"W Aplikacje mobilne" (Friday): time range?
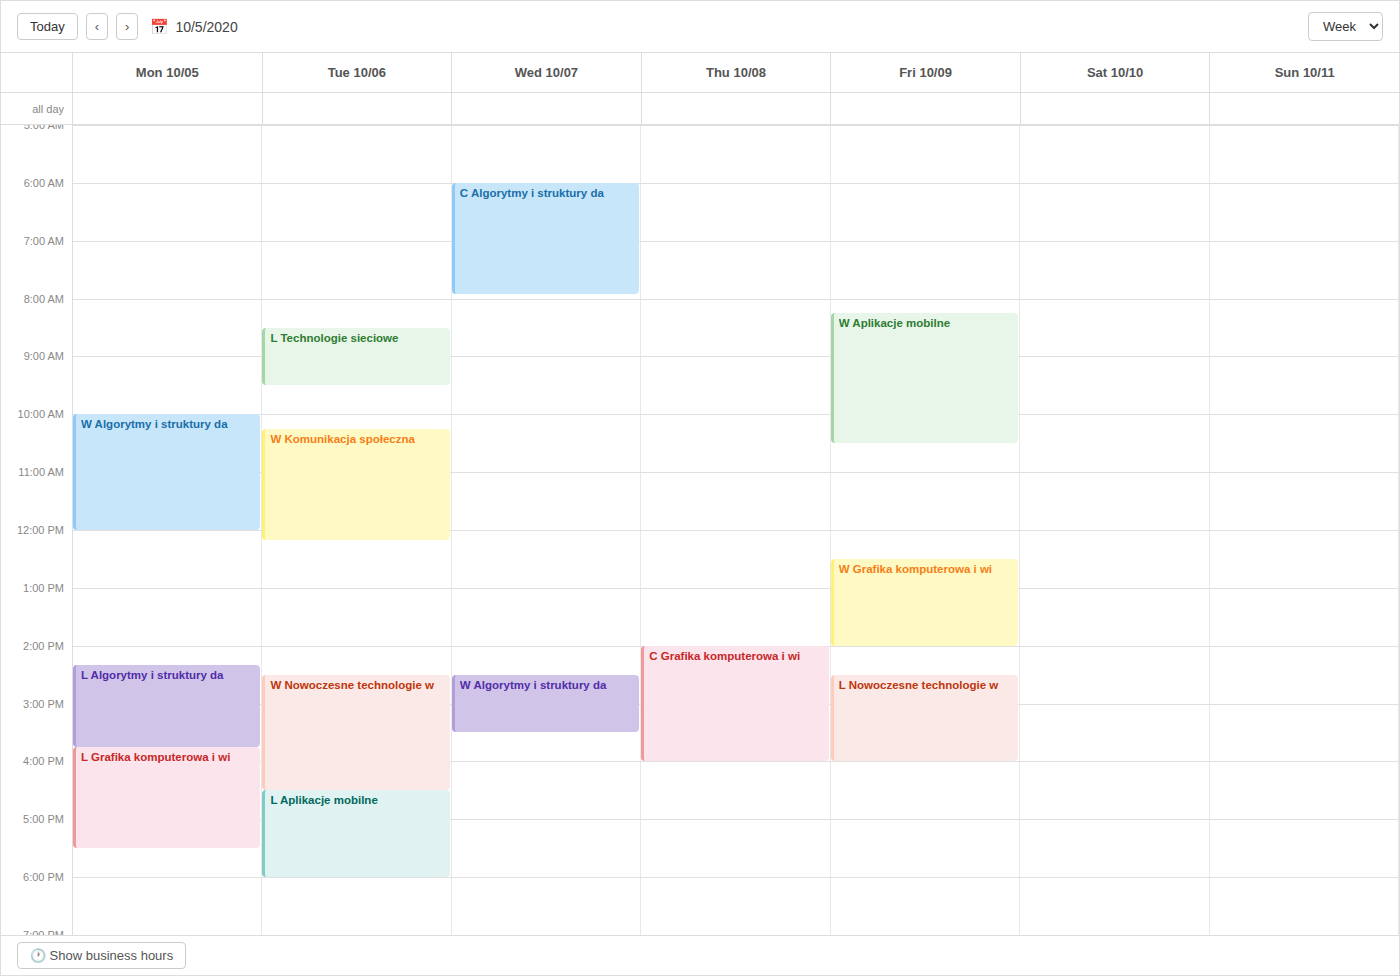
8:15 AM to 10:30 AM